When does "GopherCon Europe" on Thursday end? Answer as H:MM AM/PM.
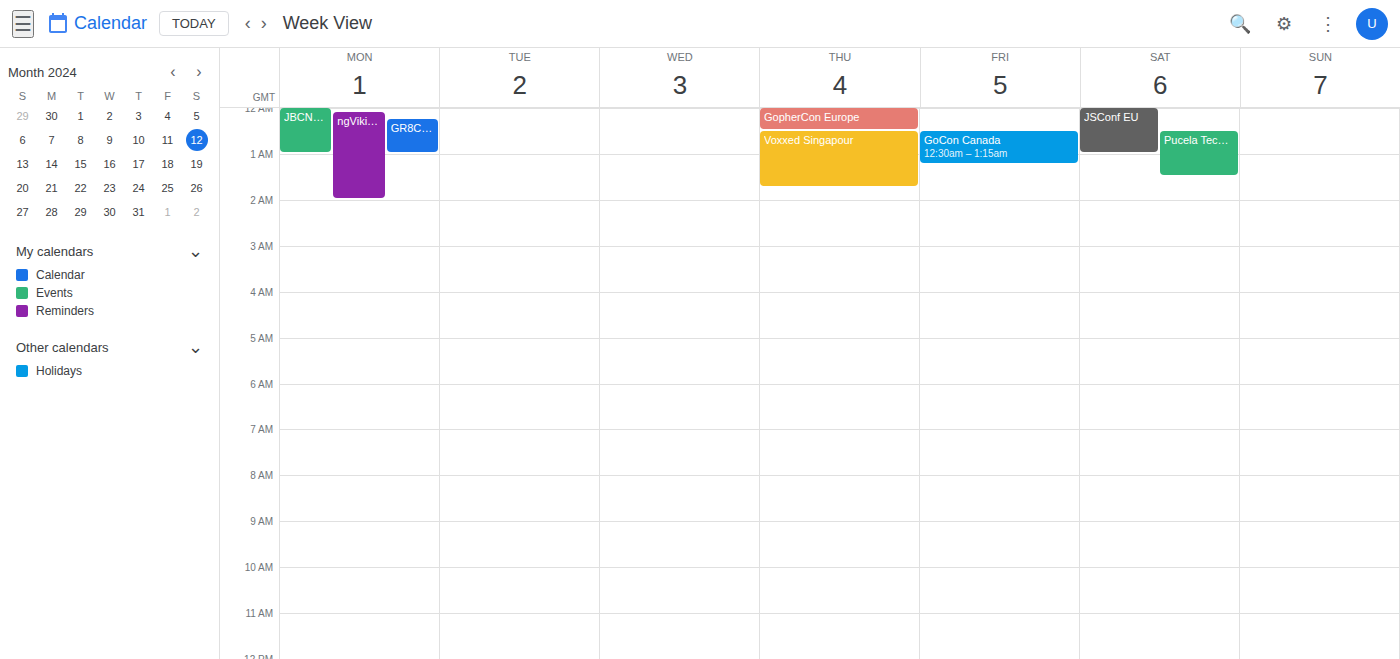
12:30 AM